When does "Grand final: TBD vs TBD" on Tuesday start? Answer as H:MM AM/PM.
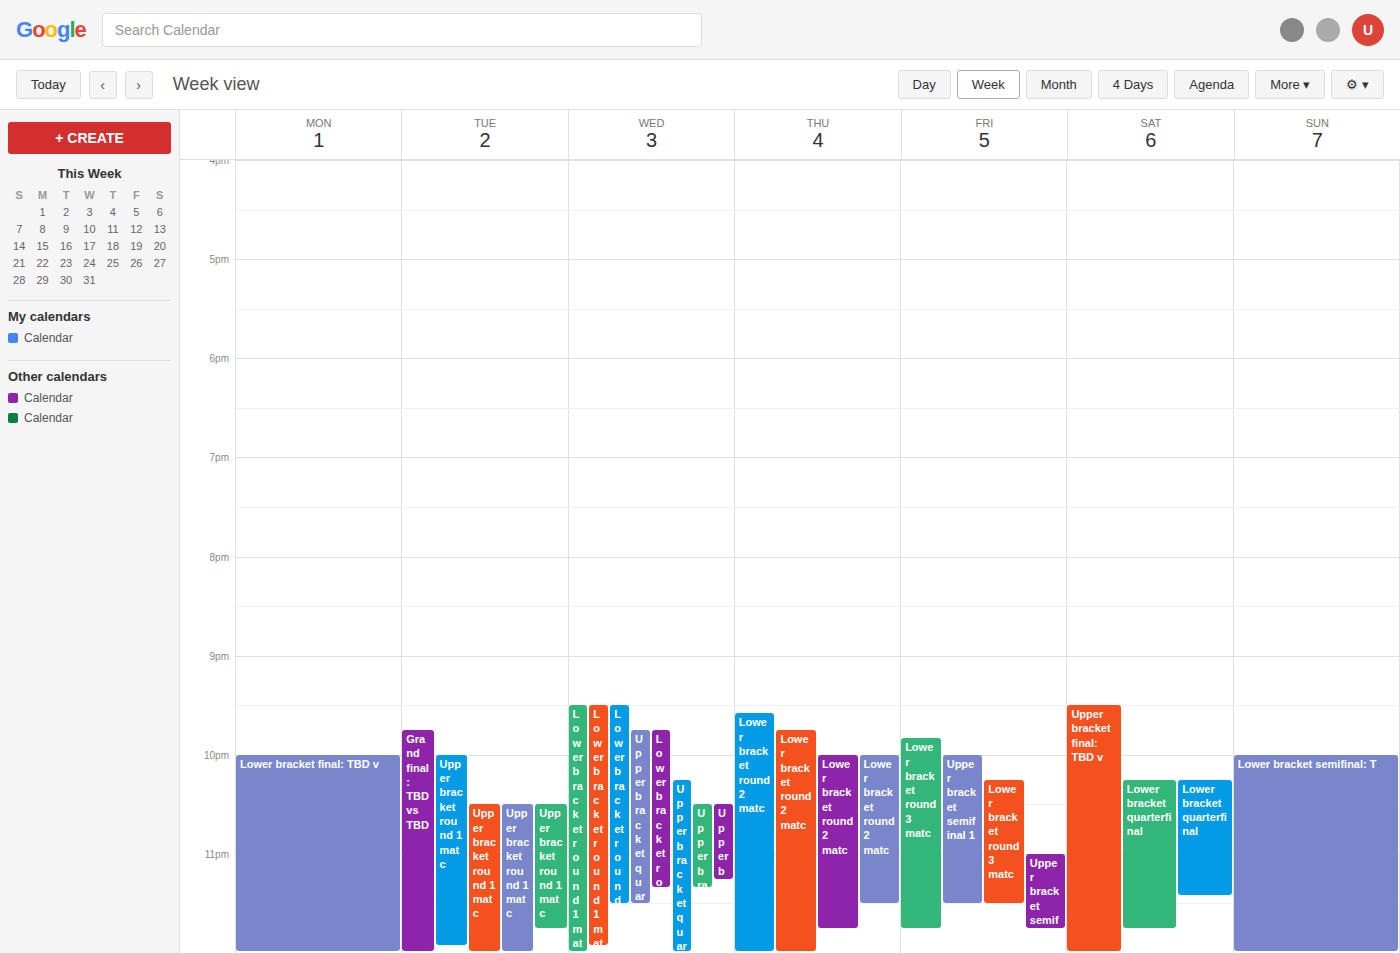
9:45 PM